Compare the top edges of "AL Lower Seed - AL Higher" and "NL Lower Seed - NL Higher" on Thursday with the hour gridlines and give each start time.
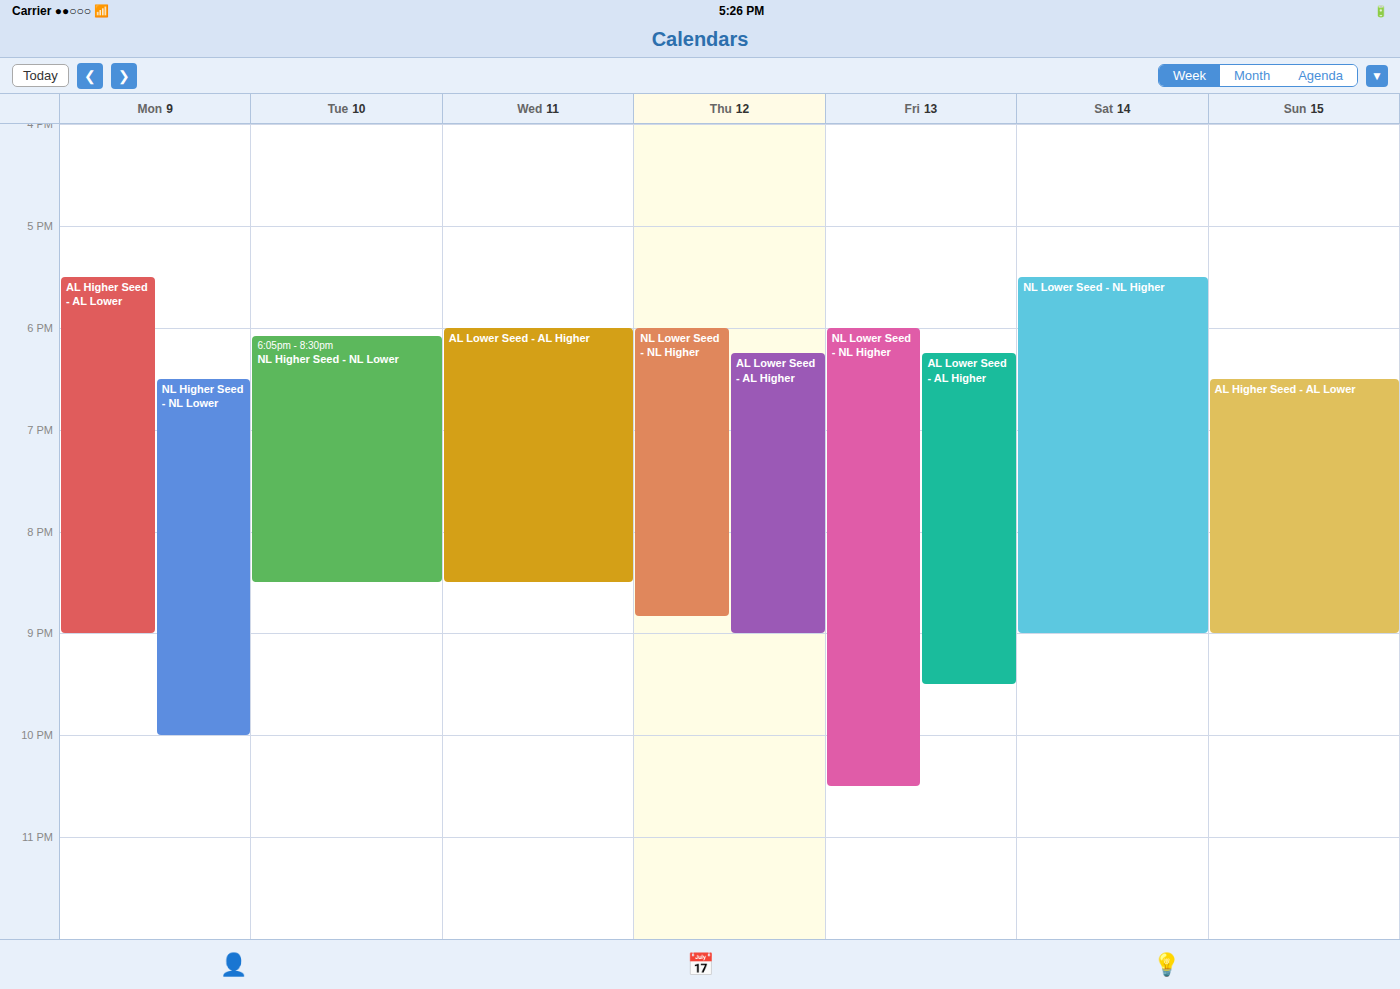
"AL Lower Seed - AL Higher": 6:15 PM, neither: a quarter of the way from the 6 PM line to the 7 PM line. "NL Lower Seed - NL Higher": 6:00 PM, exactly on the 6 PM line.